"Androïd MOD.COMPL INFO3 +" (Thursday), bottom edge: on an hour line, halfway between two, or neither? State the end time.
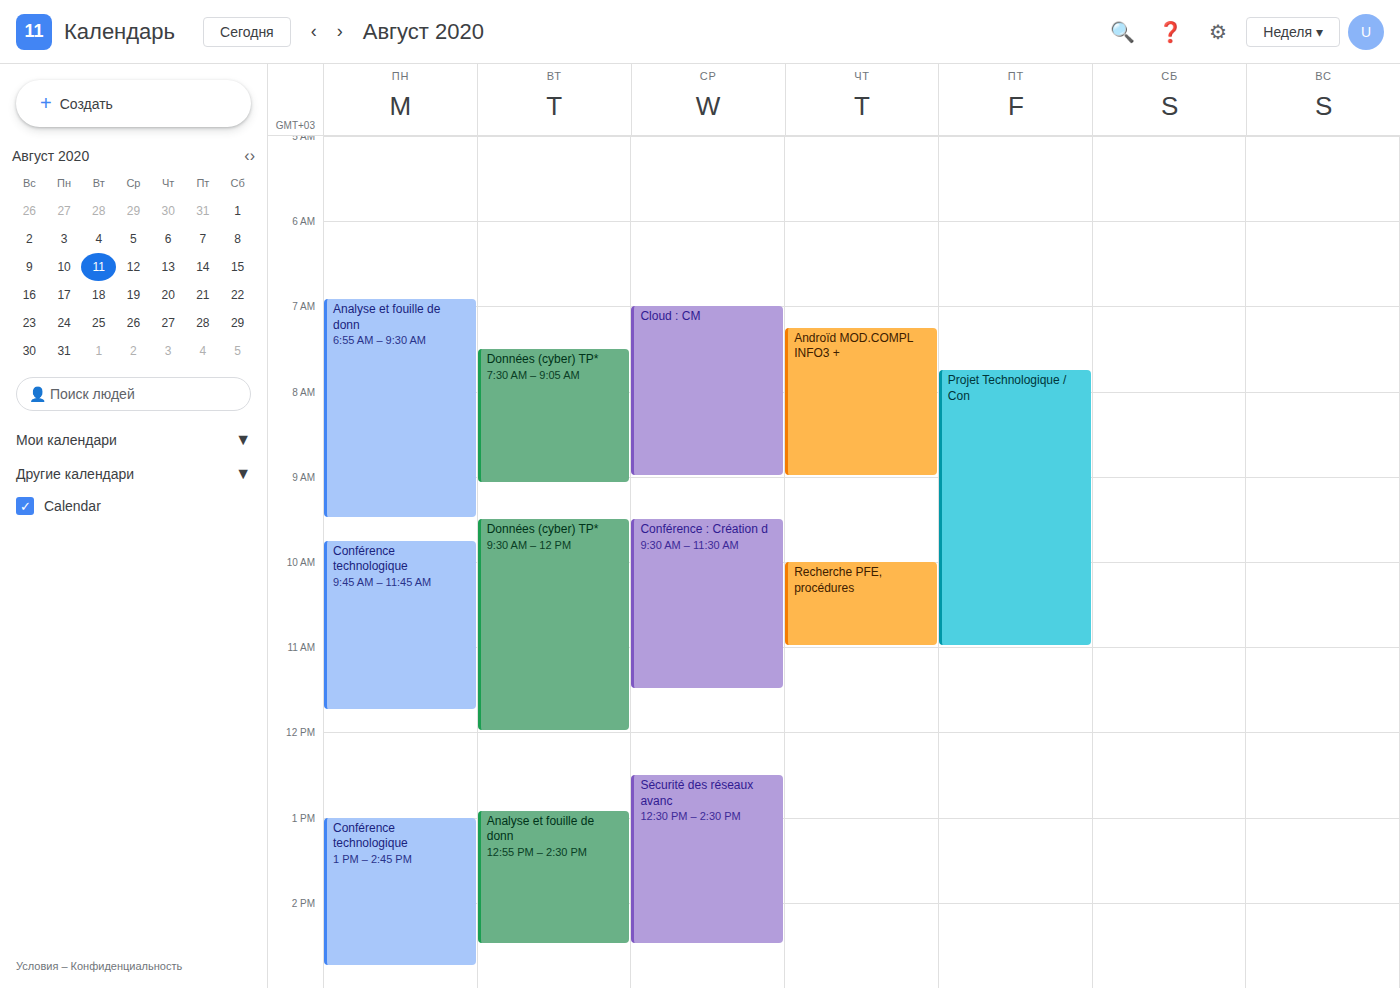
9:00 AM -- exactly on the 9 AM line.